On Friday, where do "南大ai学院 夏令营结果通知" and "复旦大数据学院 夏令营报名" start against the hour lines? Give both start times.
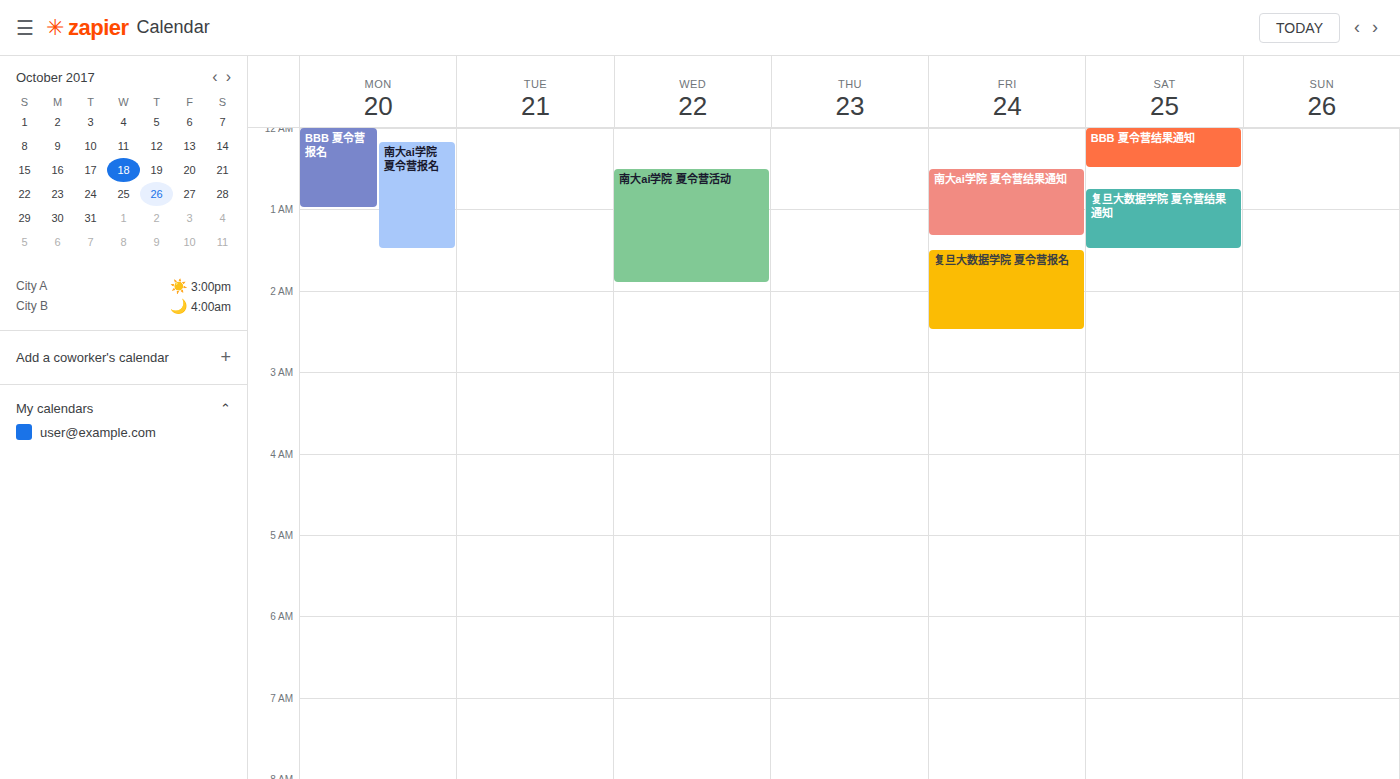
"南大ai学院 夏令营结果通知": 12:30 AM, halfway between the 12 AM and 1 AM lines. "复旦大数据学院 夏令营报名": 1:30 AM, halfway between the 1 AM and 2 AM lines.